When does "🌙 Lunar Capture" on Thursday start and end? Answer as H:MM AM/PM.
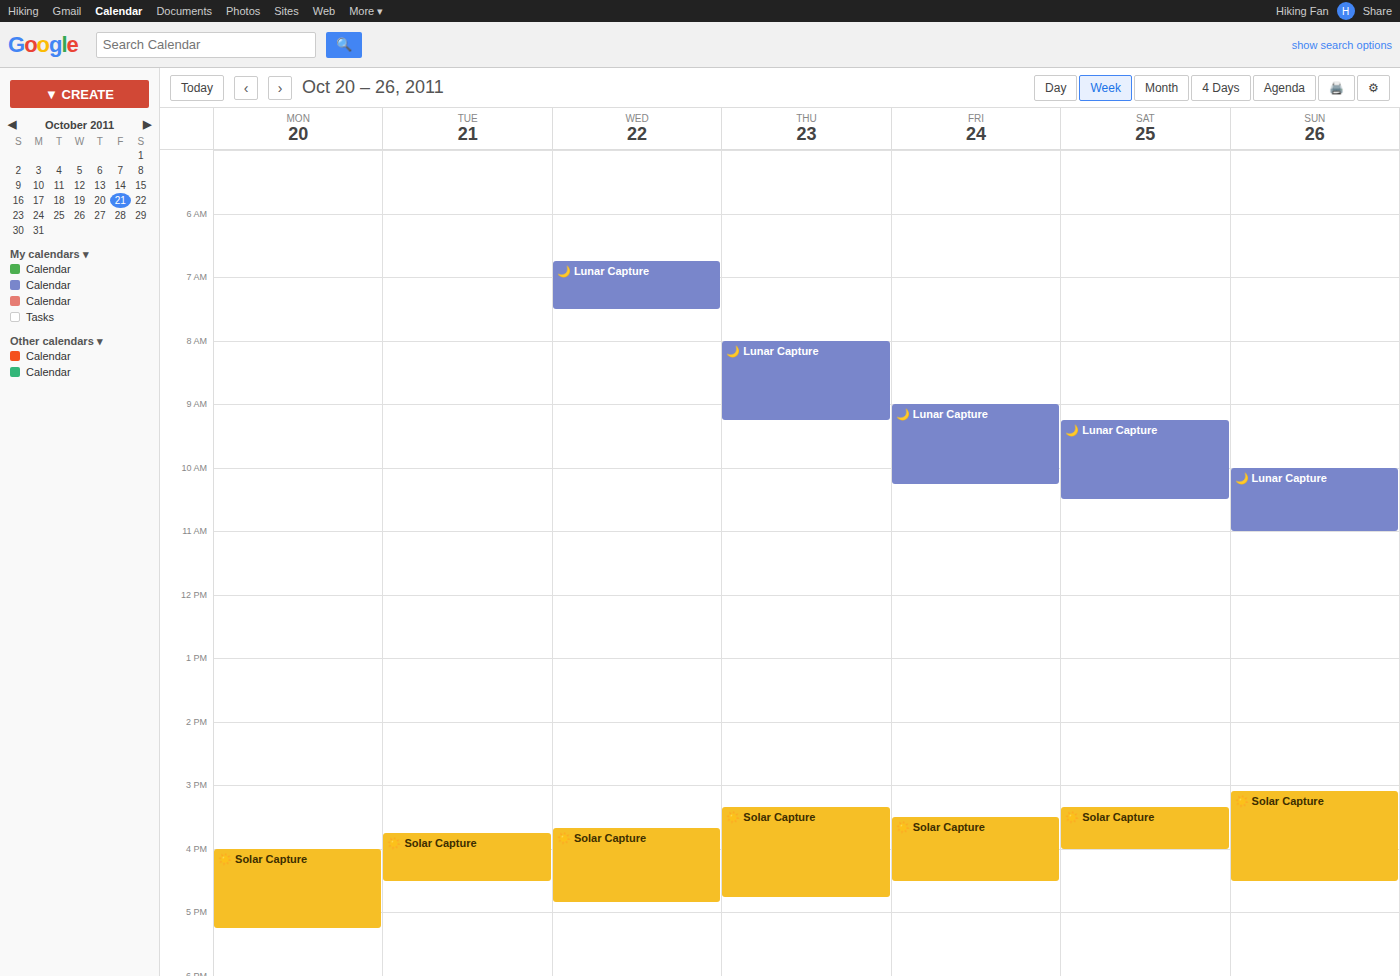
8:00 AM to 9:15 AM